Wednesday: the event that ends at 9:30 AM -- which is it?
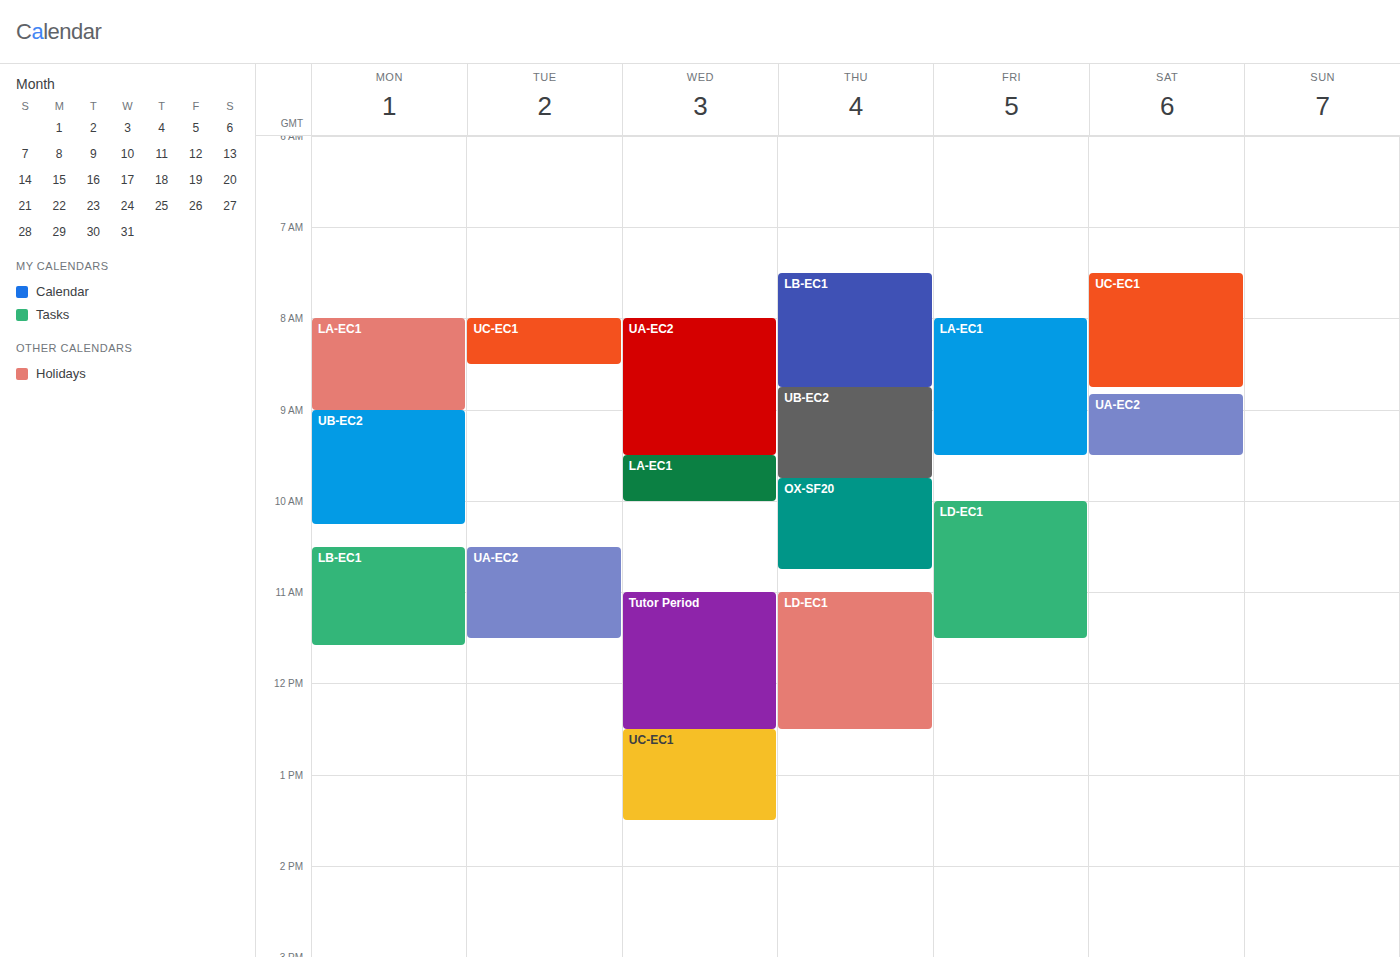
"UA-EC2"